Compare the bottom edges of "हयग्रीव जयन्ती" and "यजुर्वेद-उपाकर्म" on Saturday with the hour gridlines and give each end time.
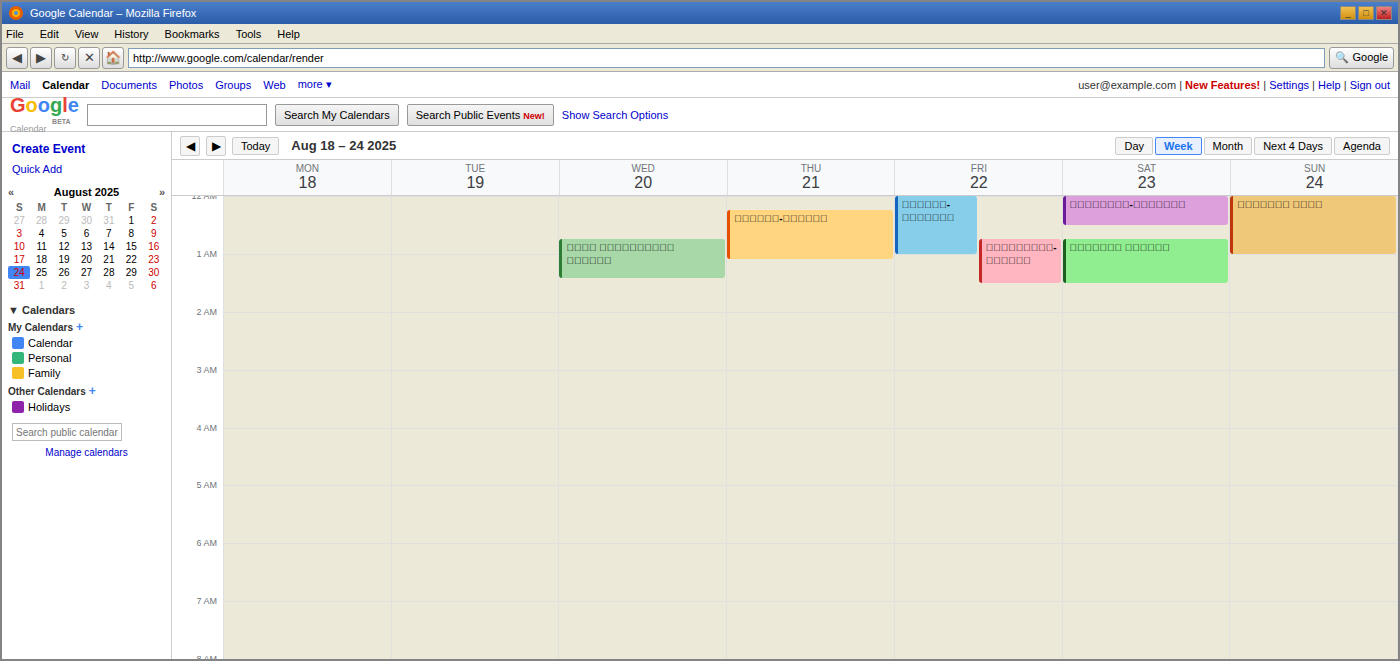
"हयग्रीव जयन्ती": 1:30 AM, halfway between the 1 AM and 2 AM lines. "यजुर्वेद-उपाकर्म": 12:30 AM, halfway between the 12 AM and 1 AM lines.